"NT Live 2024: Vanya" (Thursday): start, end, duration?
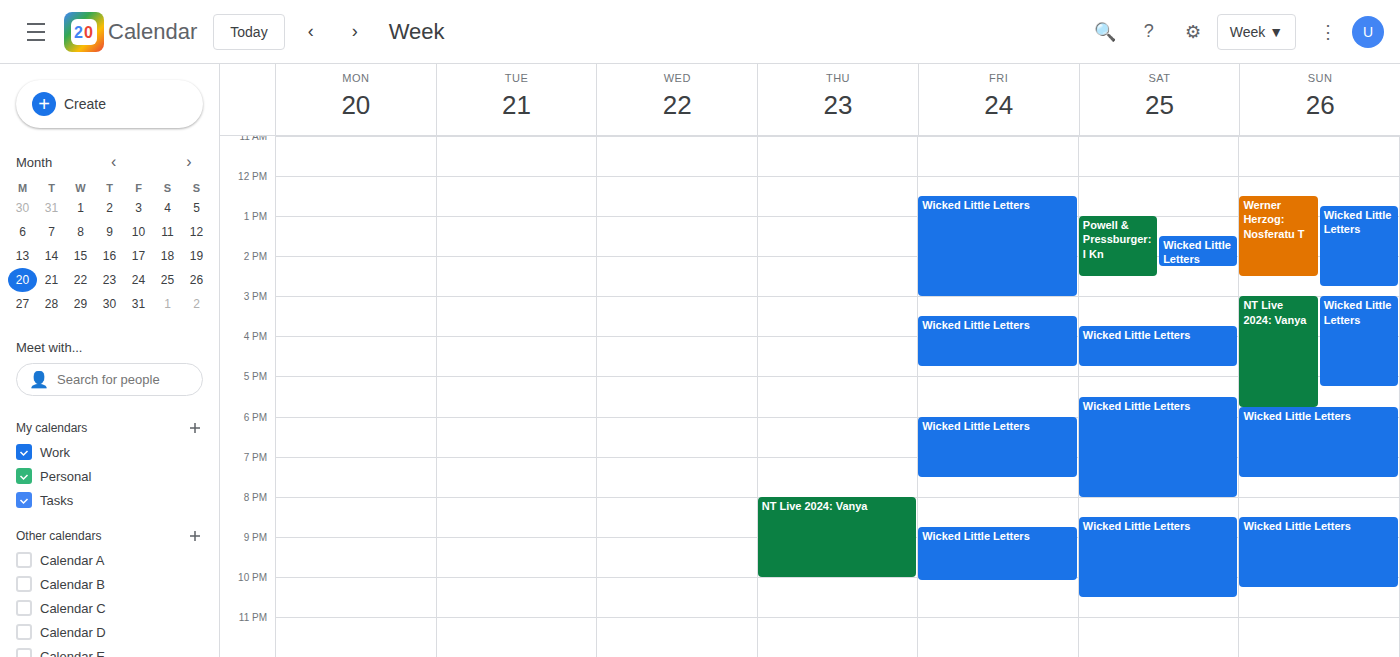
8:00 PM to 10:00 PM, 2 hours